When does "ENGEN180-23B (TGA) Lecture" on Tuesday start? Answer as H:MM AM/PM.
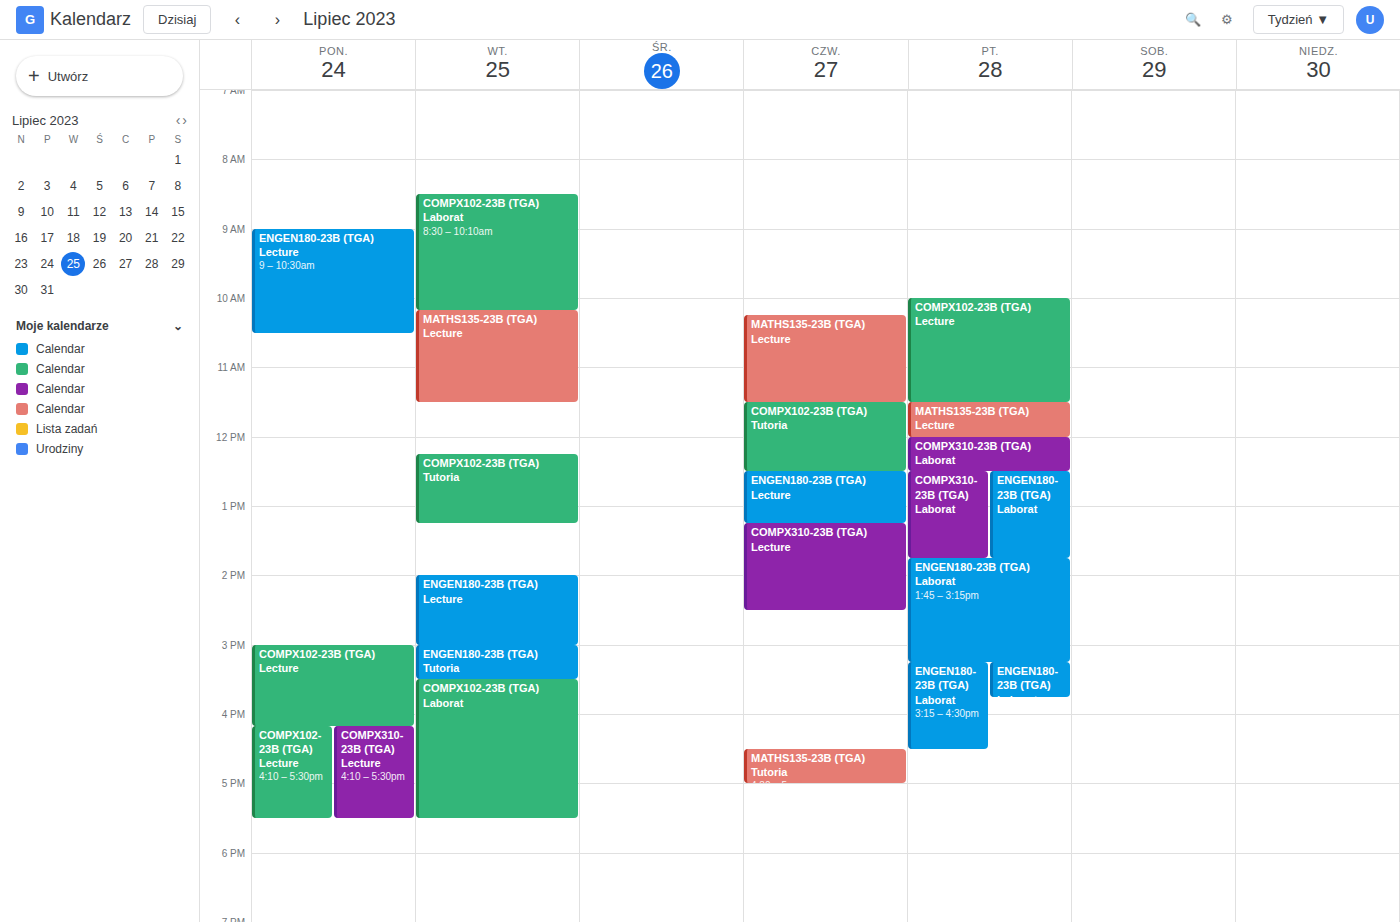
2:00 PM